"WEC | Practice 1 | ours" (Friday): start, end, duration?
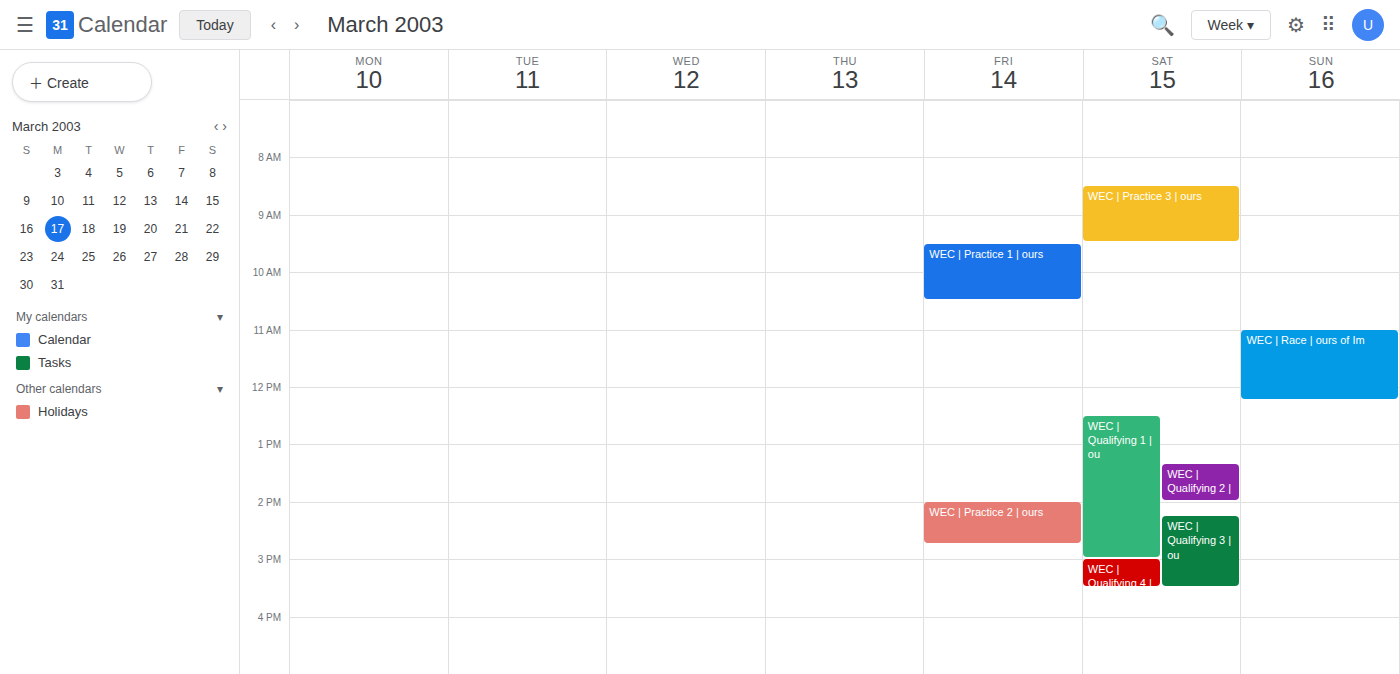
9:30 AM to 10:30 AM, 1 hour